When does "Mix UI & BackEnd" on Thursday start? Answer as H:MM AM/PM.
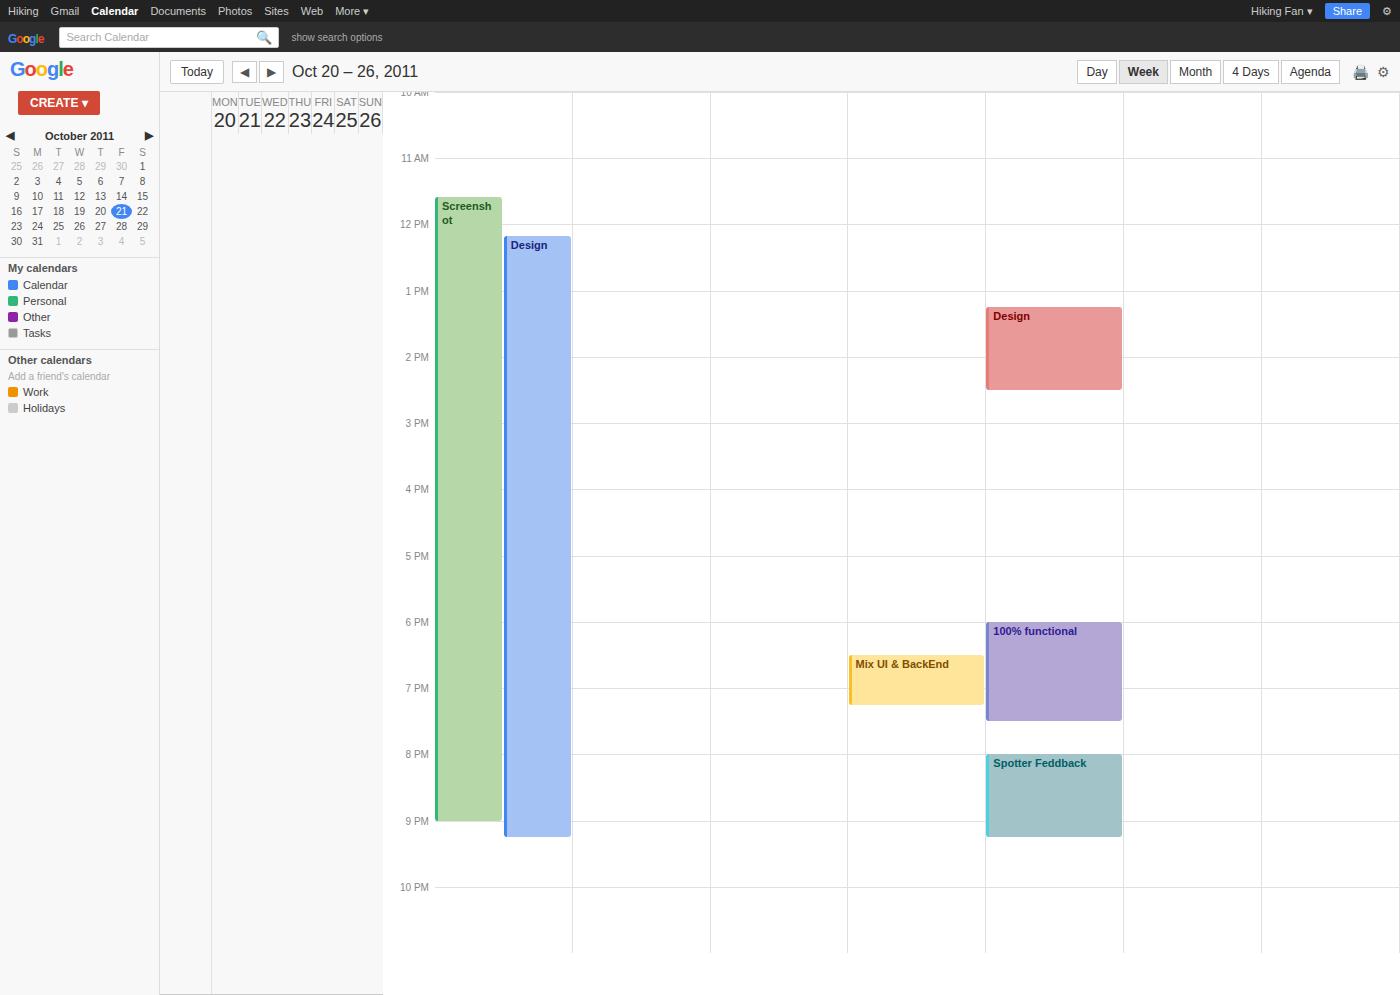
6:30 PM